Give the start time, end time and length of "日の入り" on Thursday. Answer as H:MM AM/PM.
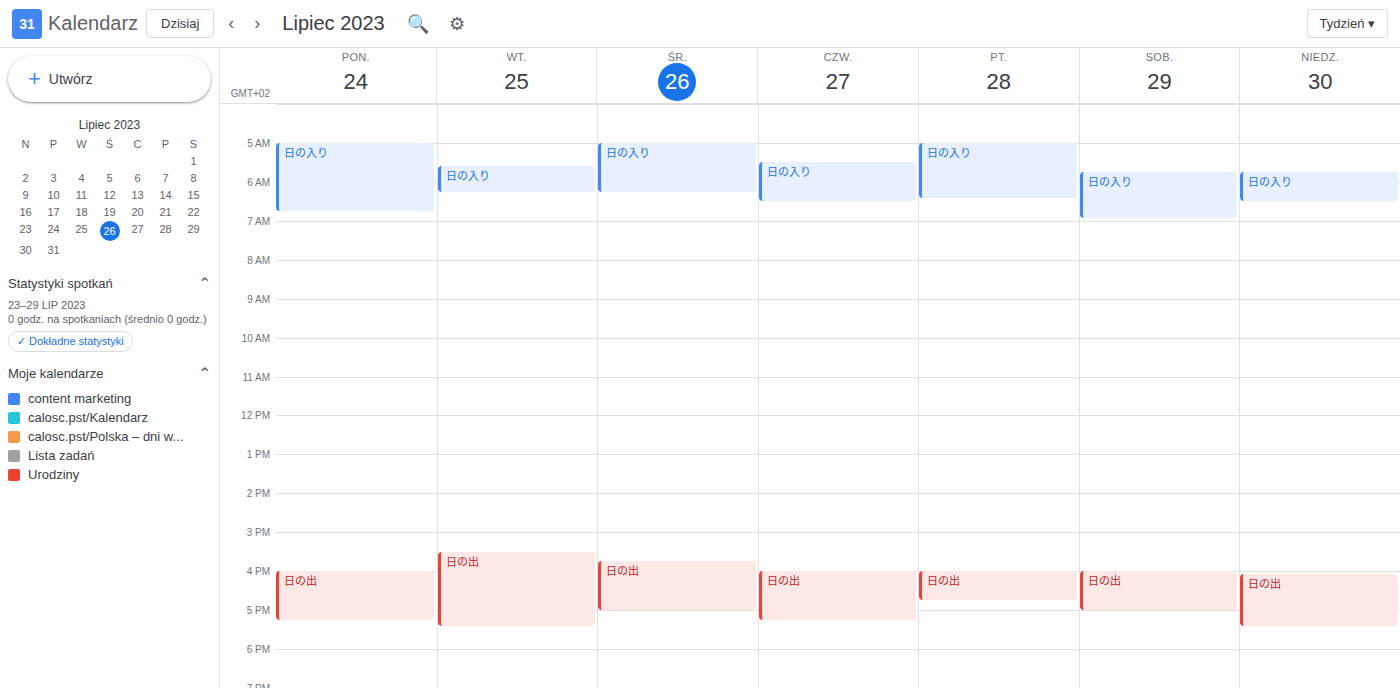
5:30 AM to 6:30 AM, 1 hour